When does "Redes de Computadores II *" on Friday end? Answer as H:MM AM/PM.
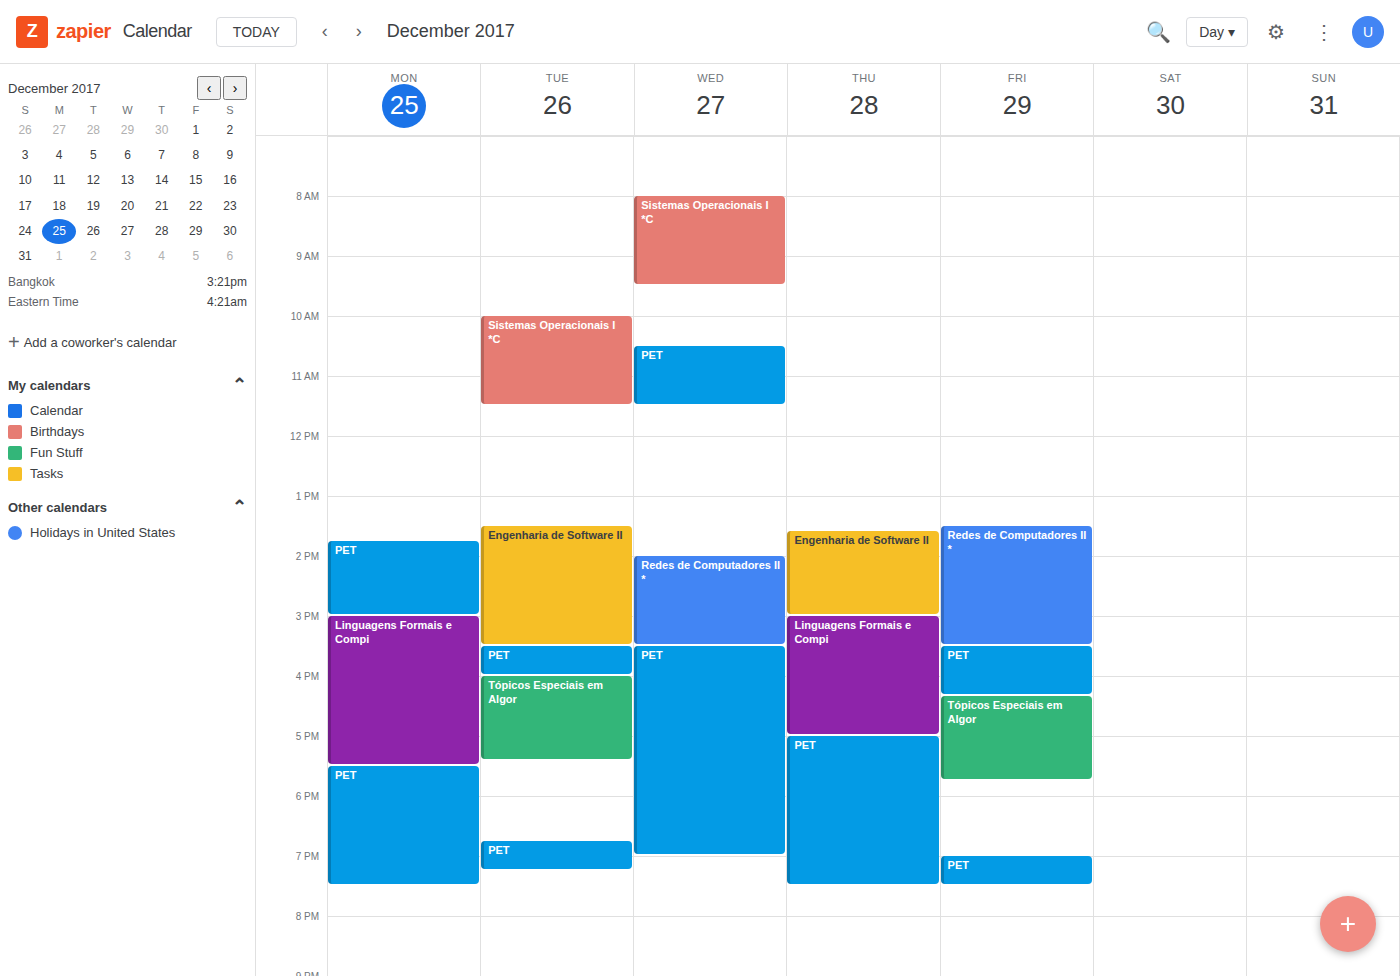
3:30 PM